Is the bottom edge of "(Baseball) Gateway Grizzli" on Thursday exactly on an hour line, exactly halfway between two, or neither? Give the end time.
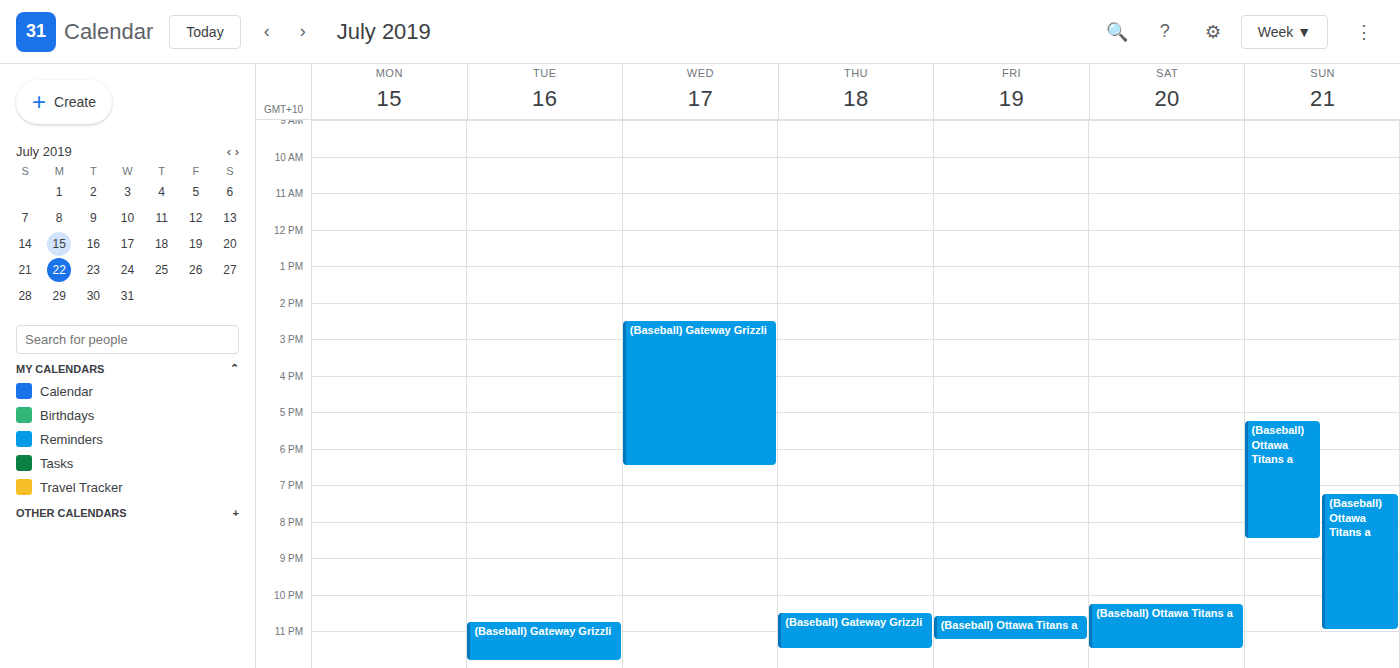
11:30 PM -- halfway between the 11 PM and 12 AM lines.